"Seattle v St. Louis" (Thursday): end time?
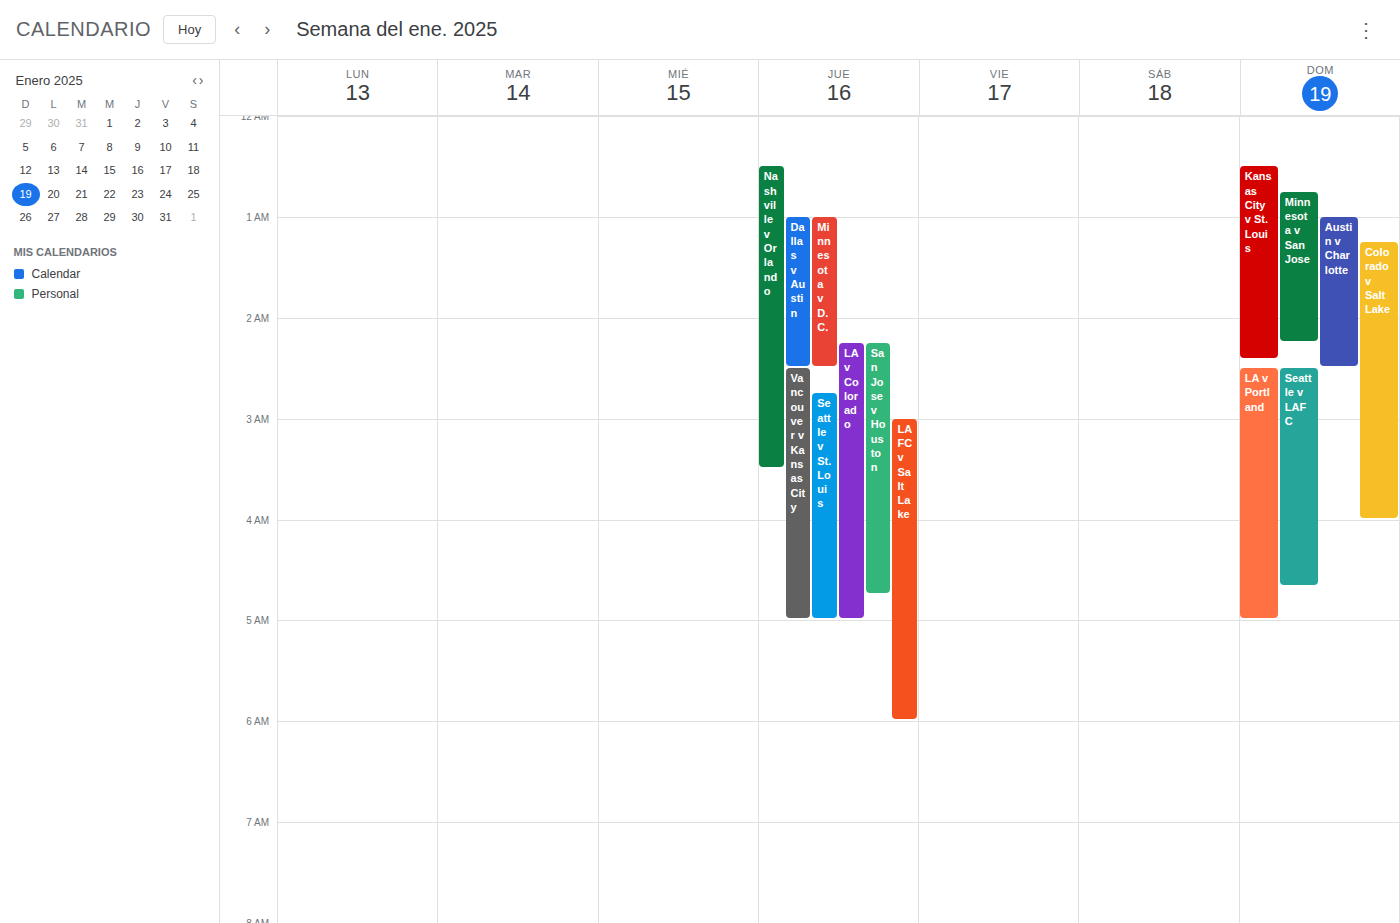
5:00 AM